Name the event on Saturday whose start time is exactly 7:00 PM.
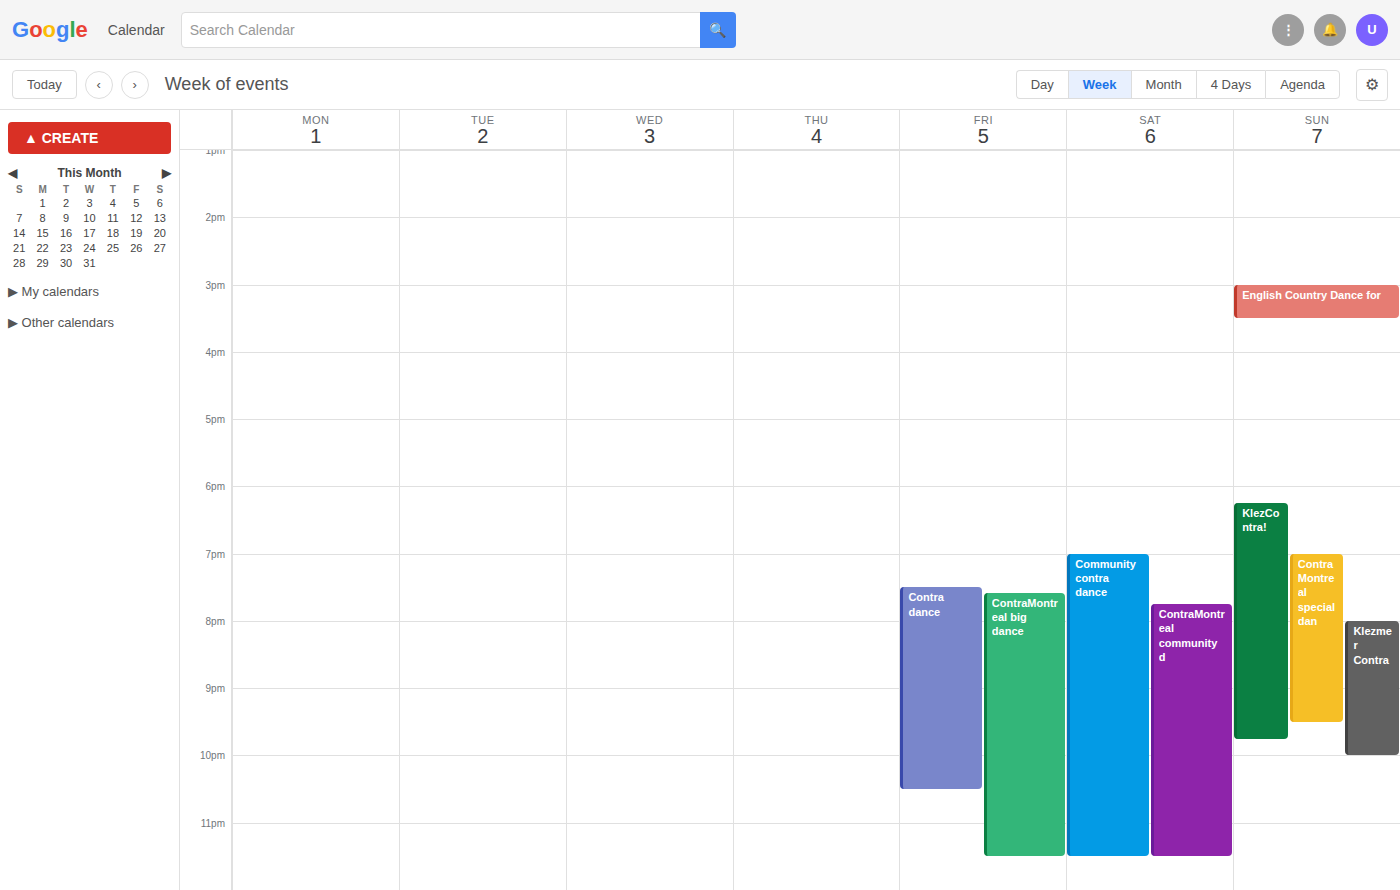
"Community contra dance"